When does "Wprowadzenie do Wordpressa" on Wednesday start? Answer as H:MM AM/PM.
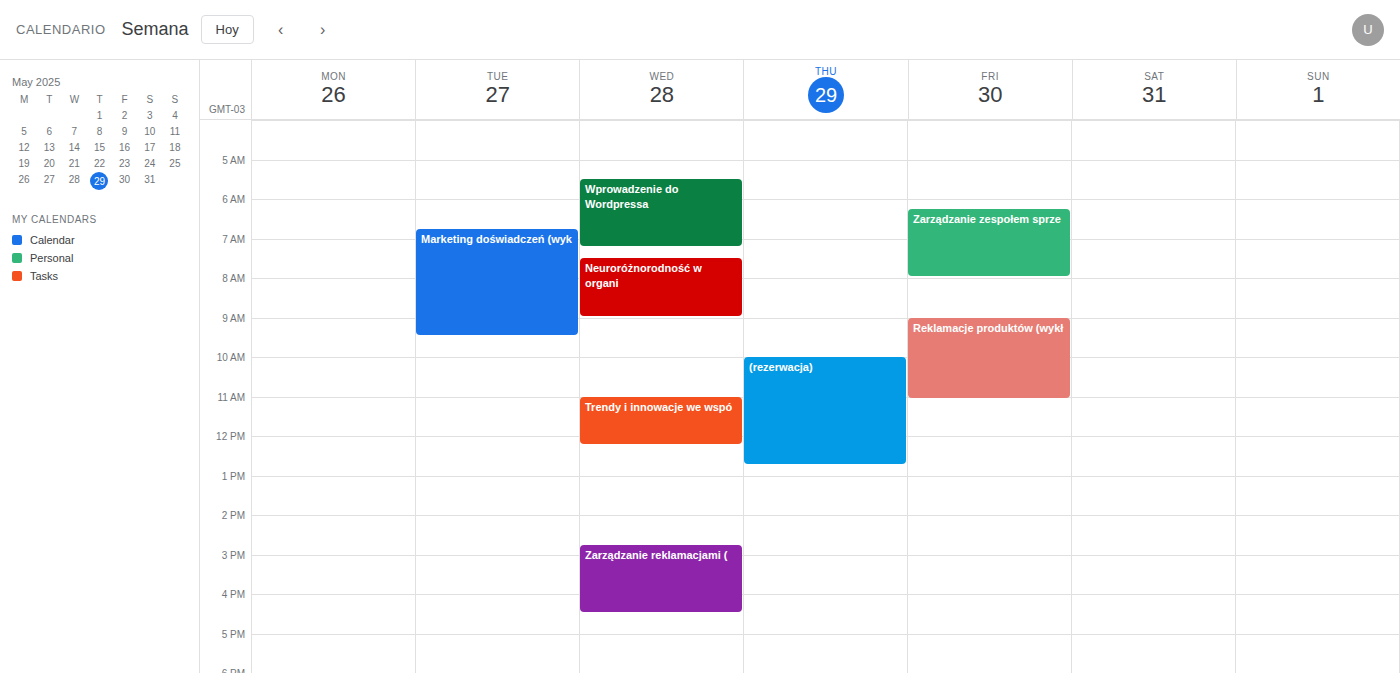
5:30 AM